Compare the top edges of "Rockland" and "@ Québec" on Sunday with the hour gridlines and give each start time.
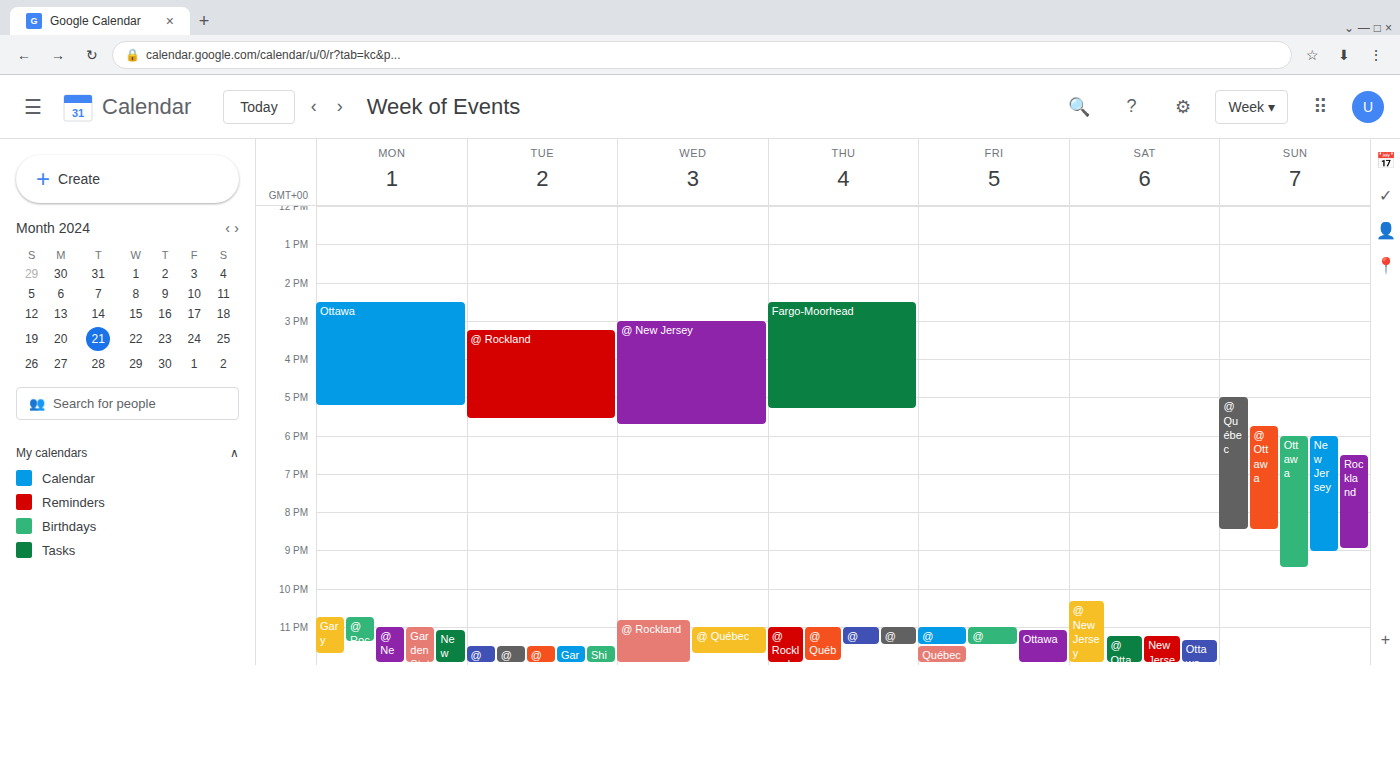
"Rockland": 6:30 PM, halfway between the 6 PM and 7 PM lines. "@ Québec": 5:00 PM, exactly on the 5 PM line.